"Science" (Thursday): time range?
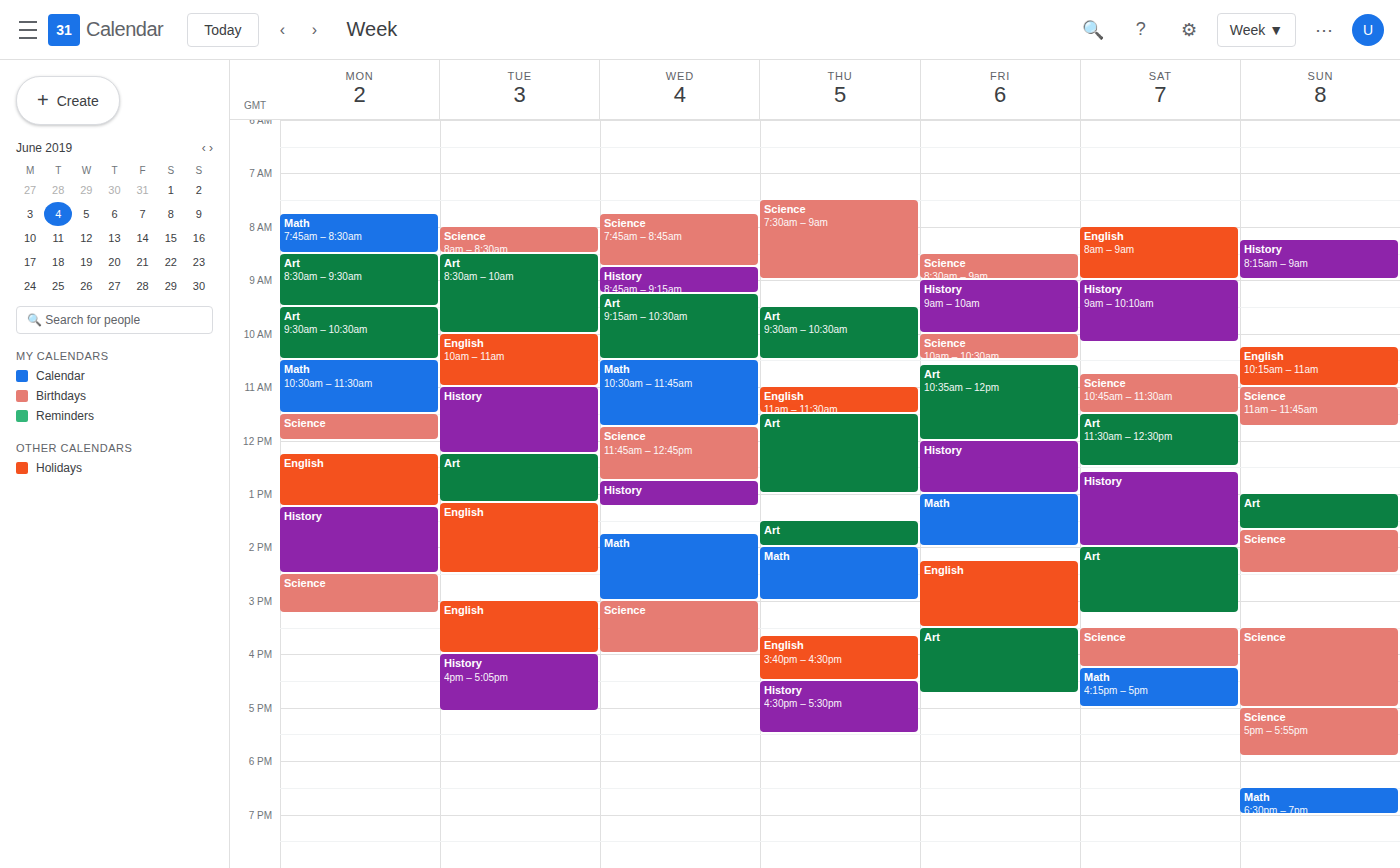
07:30 to 09:00